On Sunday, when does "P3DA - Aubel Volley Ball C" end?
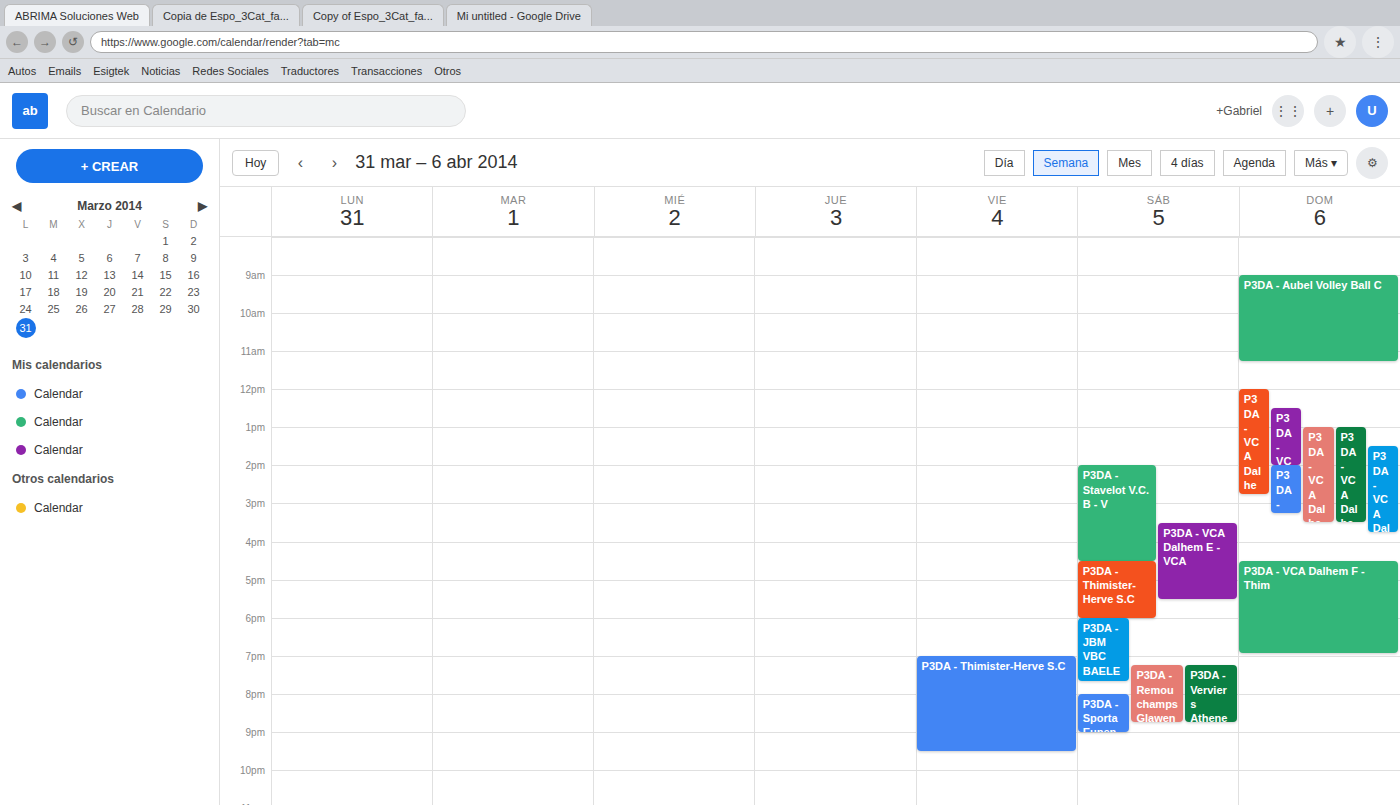
11:15 AM